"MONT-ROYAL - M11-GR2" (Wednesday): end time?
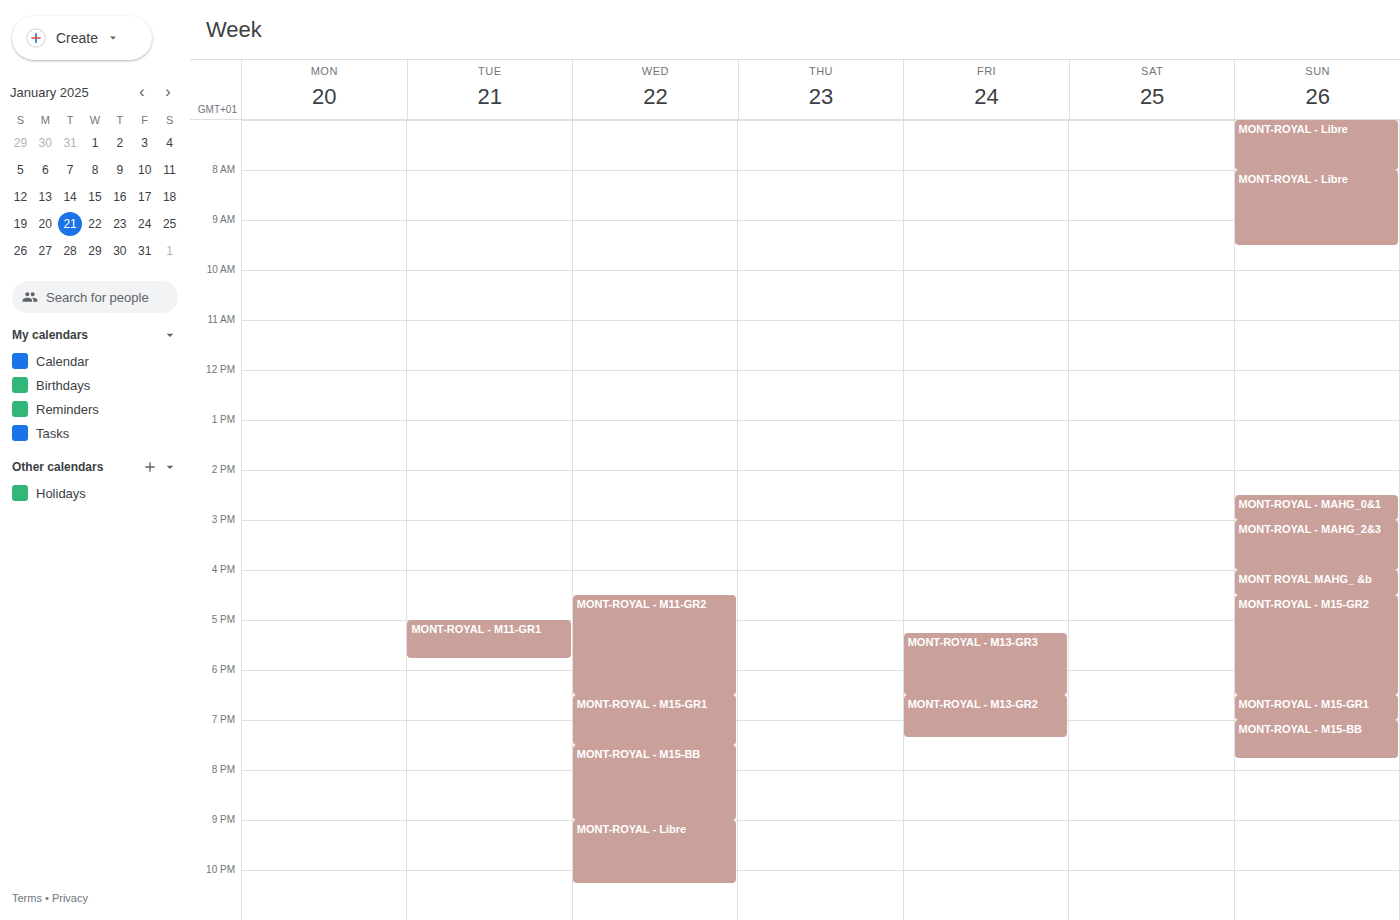
6:30 PM